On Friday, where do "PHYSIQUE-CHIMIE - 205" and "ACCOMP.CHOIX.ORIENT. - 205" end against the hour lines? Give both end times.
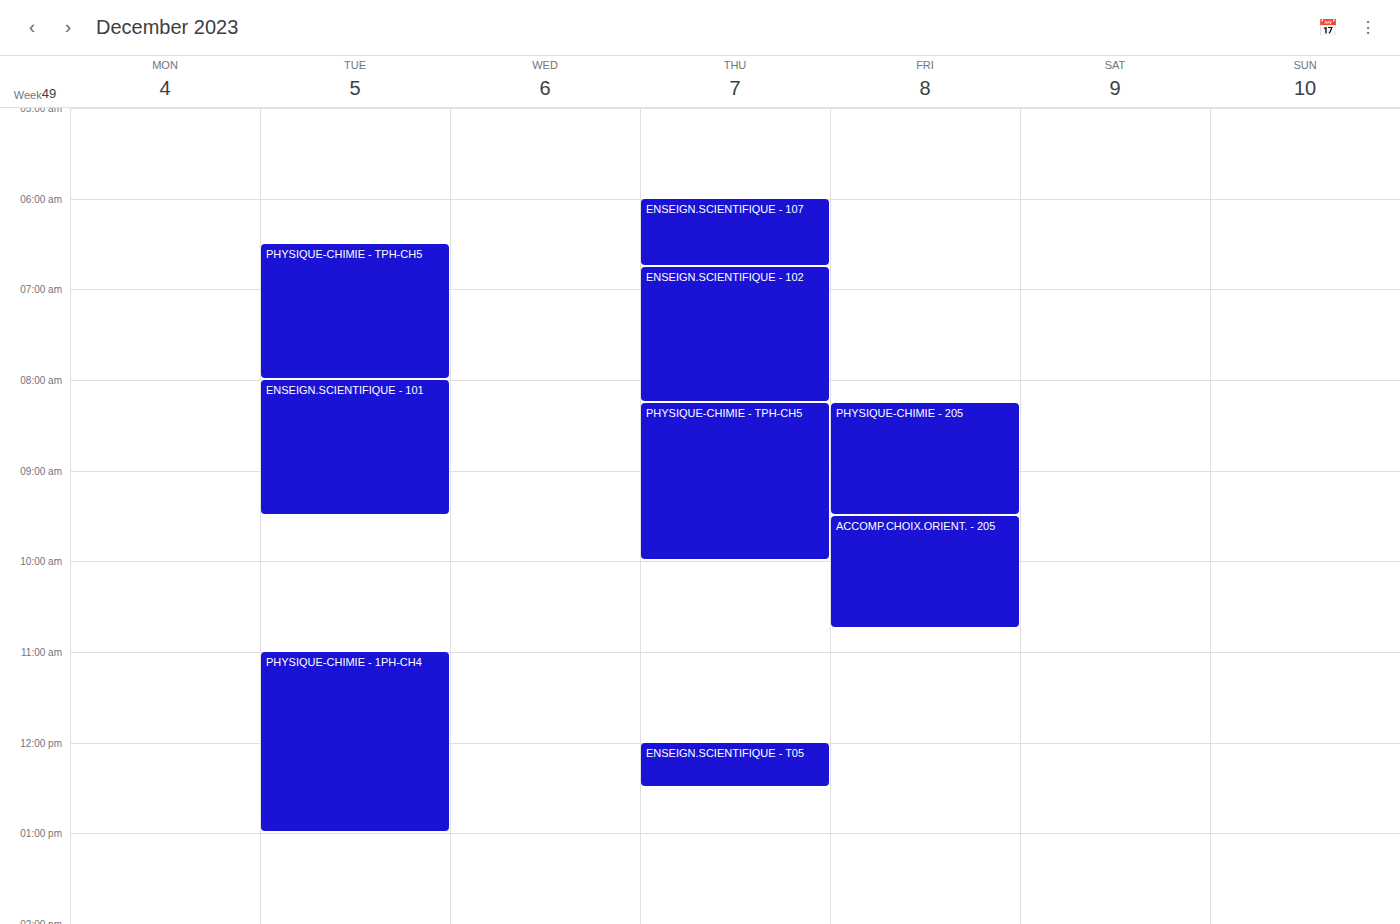
"PHYSIQUE-CHIMIE - 205": 9:30 AM, halfway between the 9 AM and 10 AM lines. "ACCOMP.CHOIX.ORIENT. - 205": 10:45 AM, neither: three quarters of the way from the 10 AM line to the 11 AM line.